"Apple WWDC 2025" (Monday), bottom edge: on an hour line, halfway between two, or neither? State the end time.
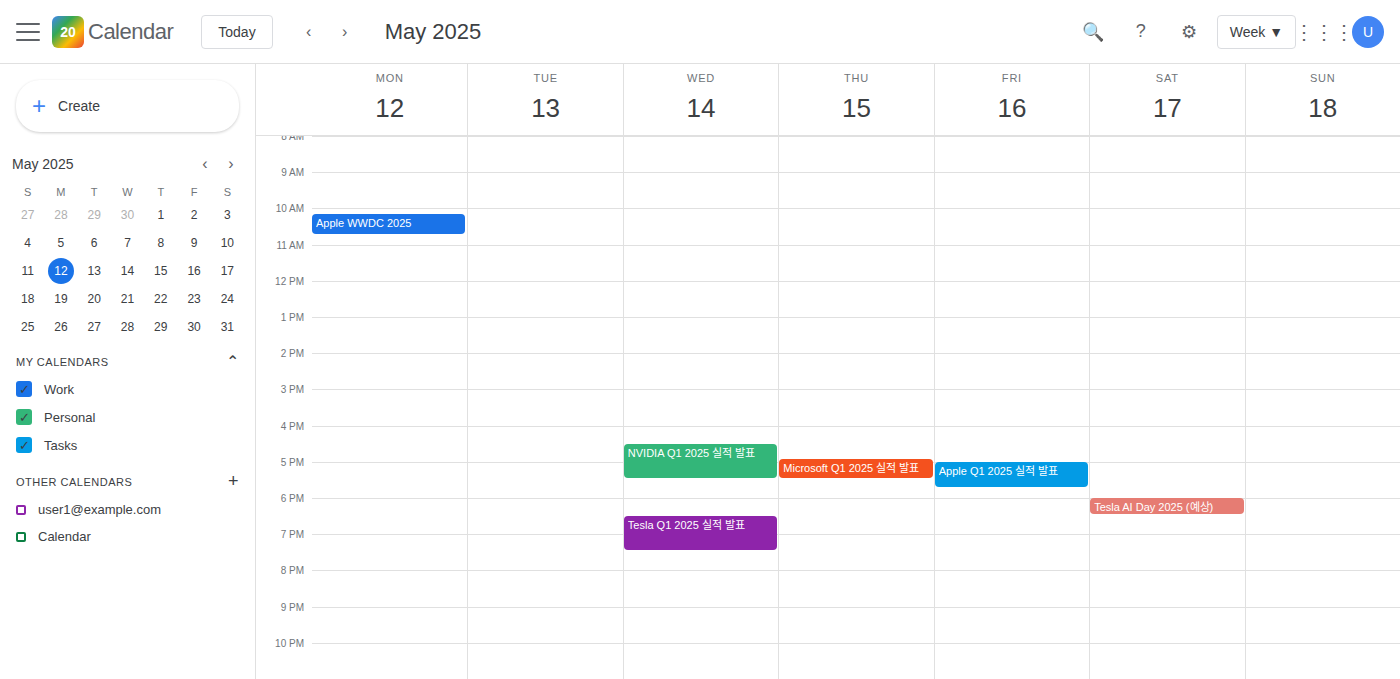
10:45 AM -- neither: three quarters of the way from the 10 AM line to the 11 AM line.